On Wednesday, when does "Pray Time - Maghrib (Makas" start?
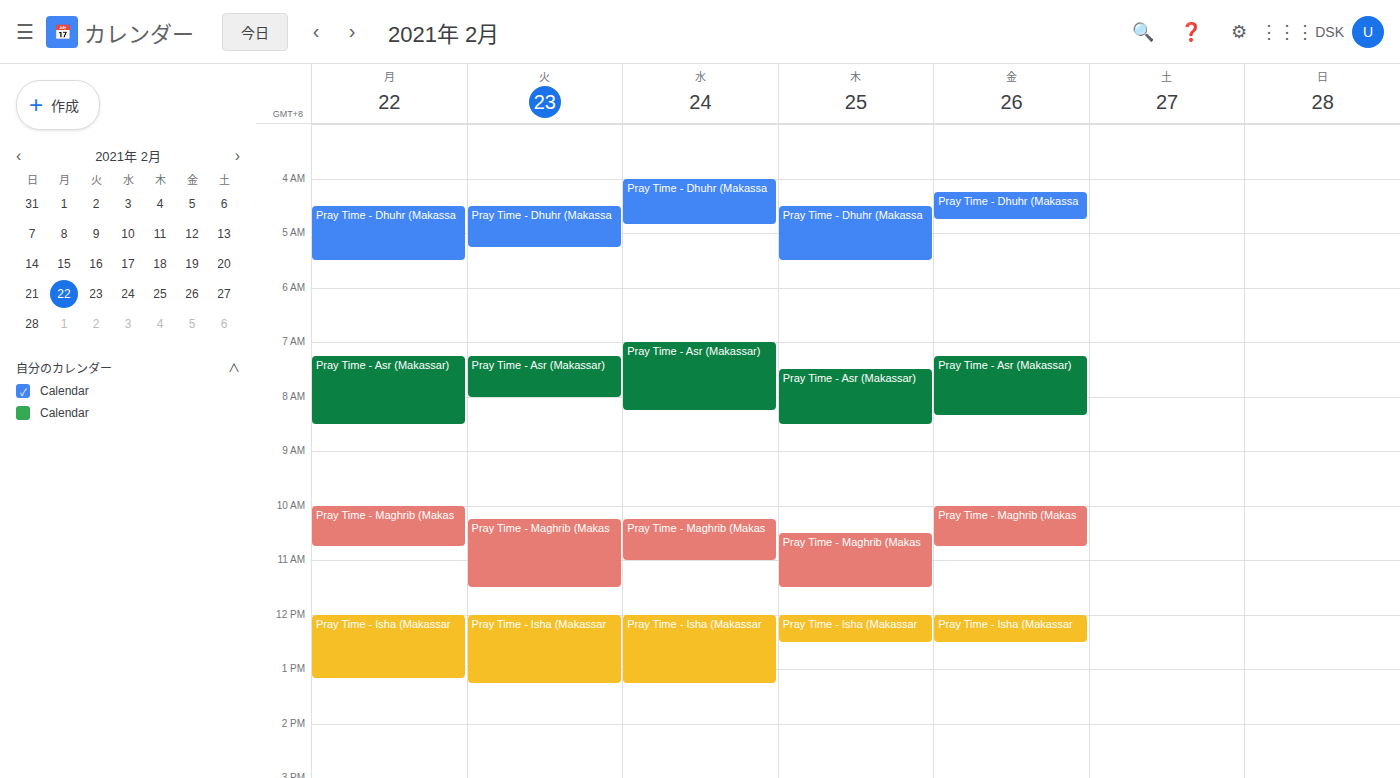
10:15 AM